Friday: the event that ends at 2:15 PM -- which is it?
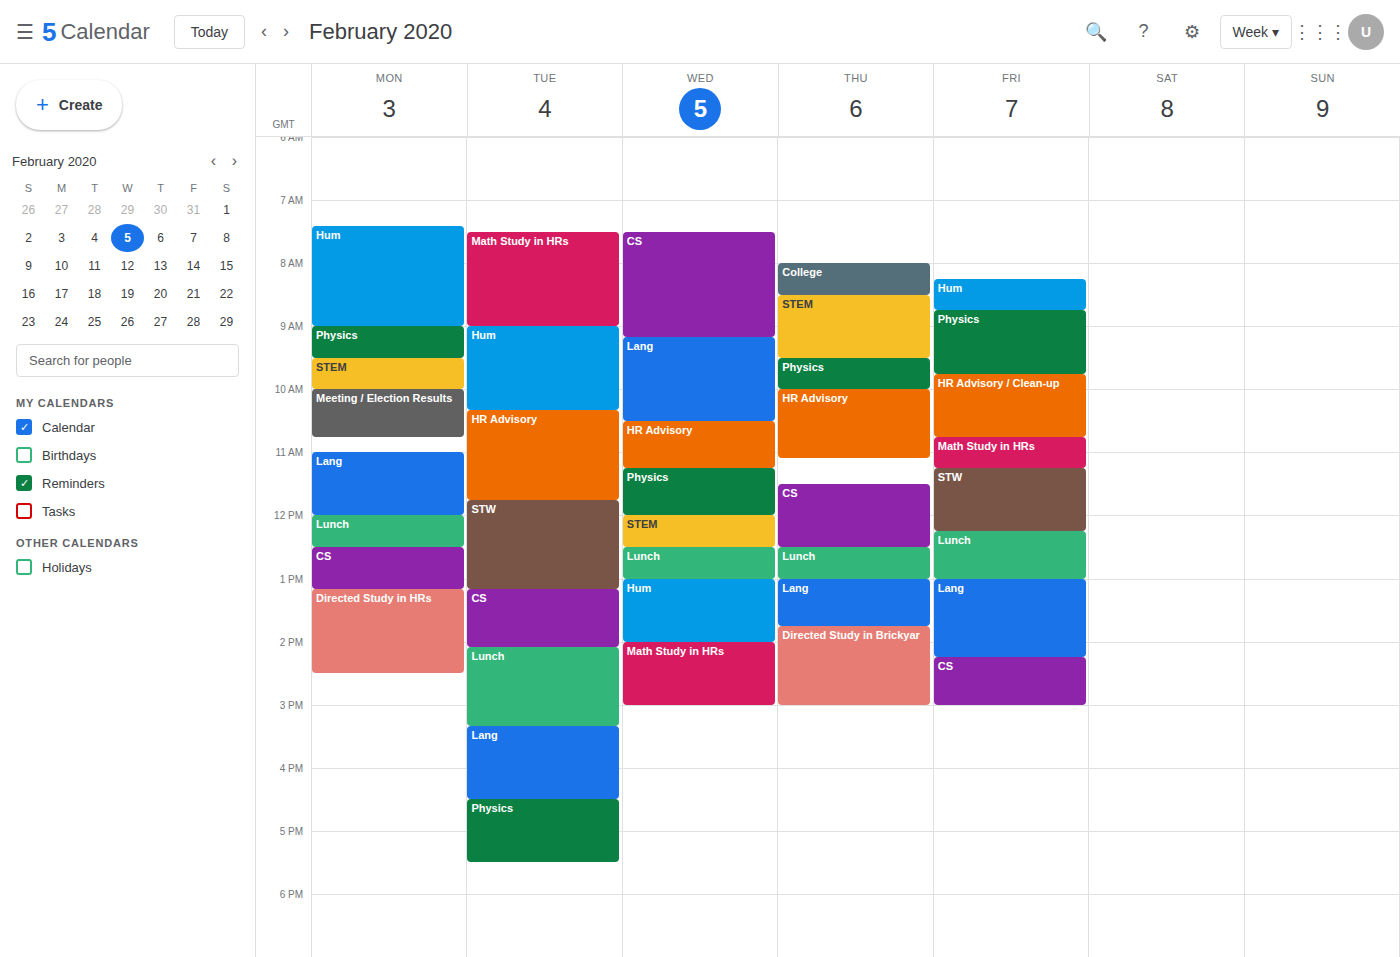
"Lang"